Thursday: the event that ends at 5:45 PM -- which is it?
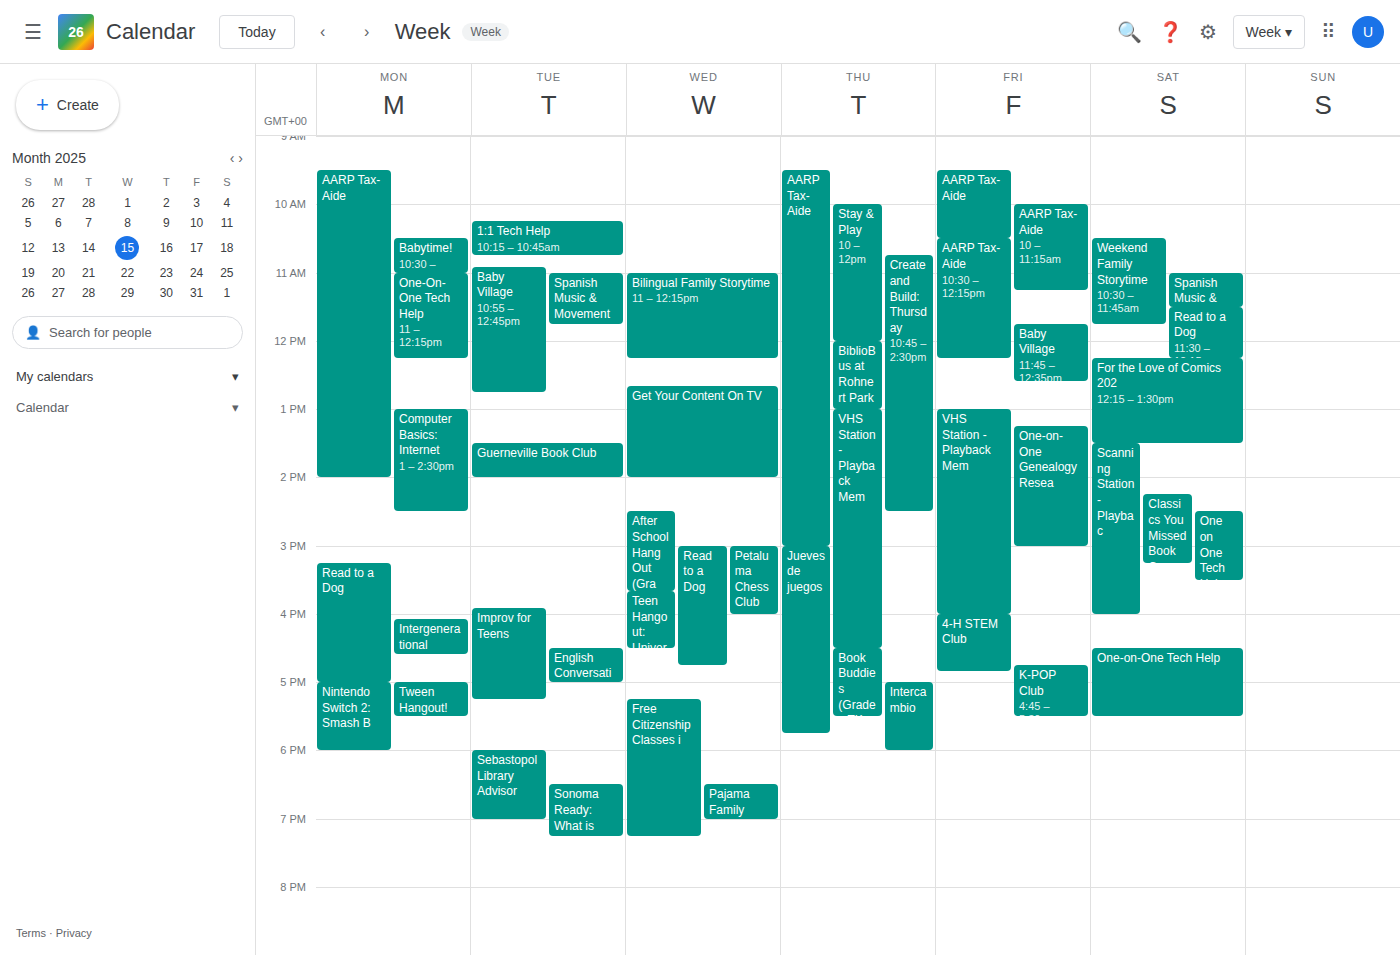
"Jueves de juegos"